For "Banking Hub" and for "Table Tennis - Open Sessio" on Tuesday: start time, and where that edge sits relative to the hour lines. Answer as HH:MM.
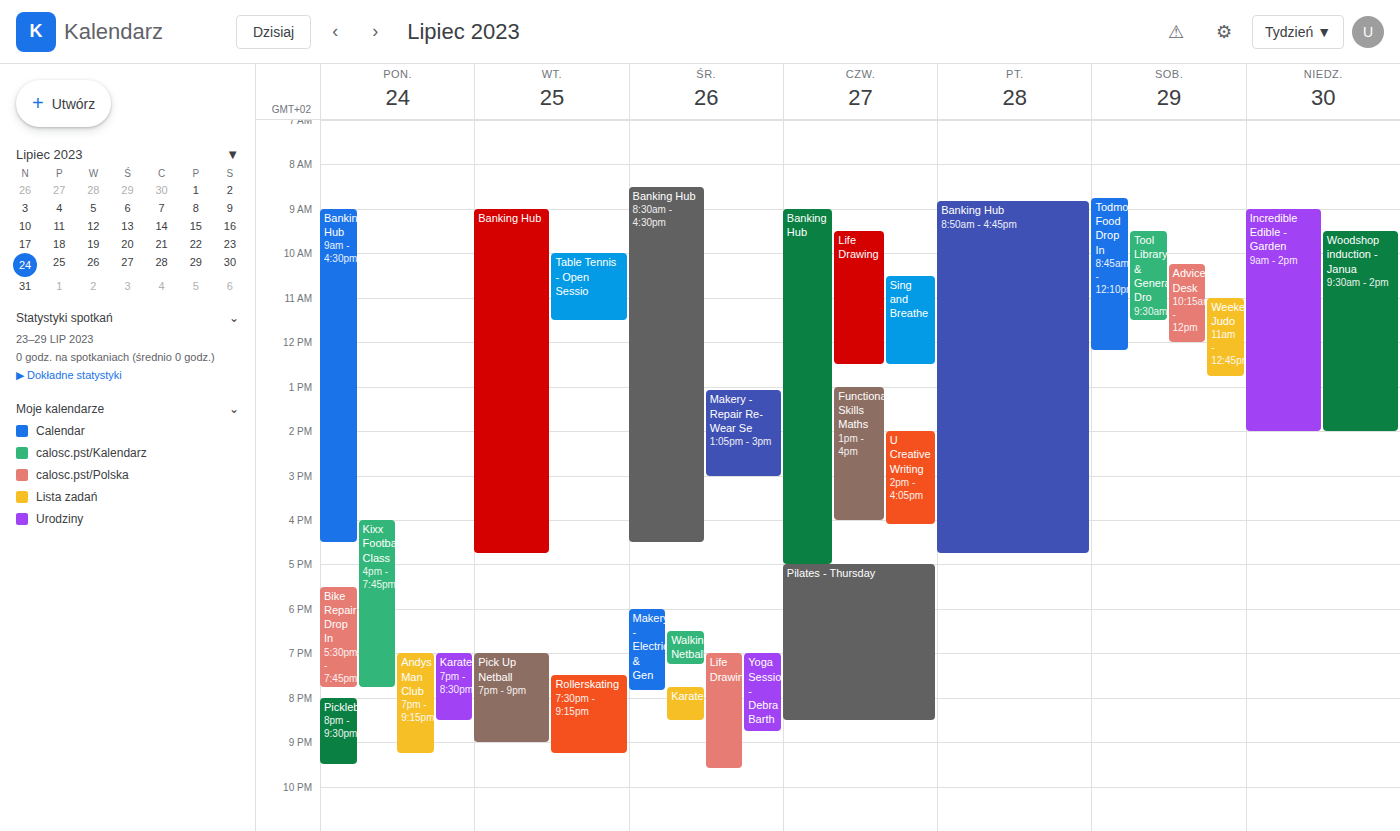
"Banking Hub": 09:00, exactly on the 09:00 line. "Table Tennis - Open Sessio": 10:00, exactly on the 10:00 line.